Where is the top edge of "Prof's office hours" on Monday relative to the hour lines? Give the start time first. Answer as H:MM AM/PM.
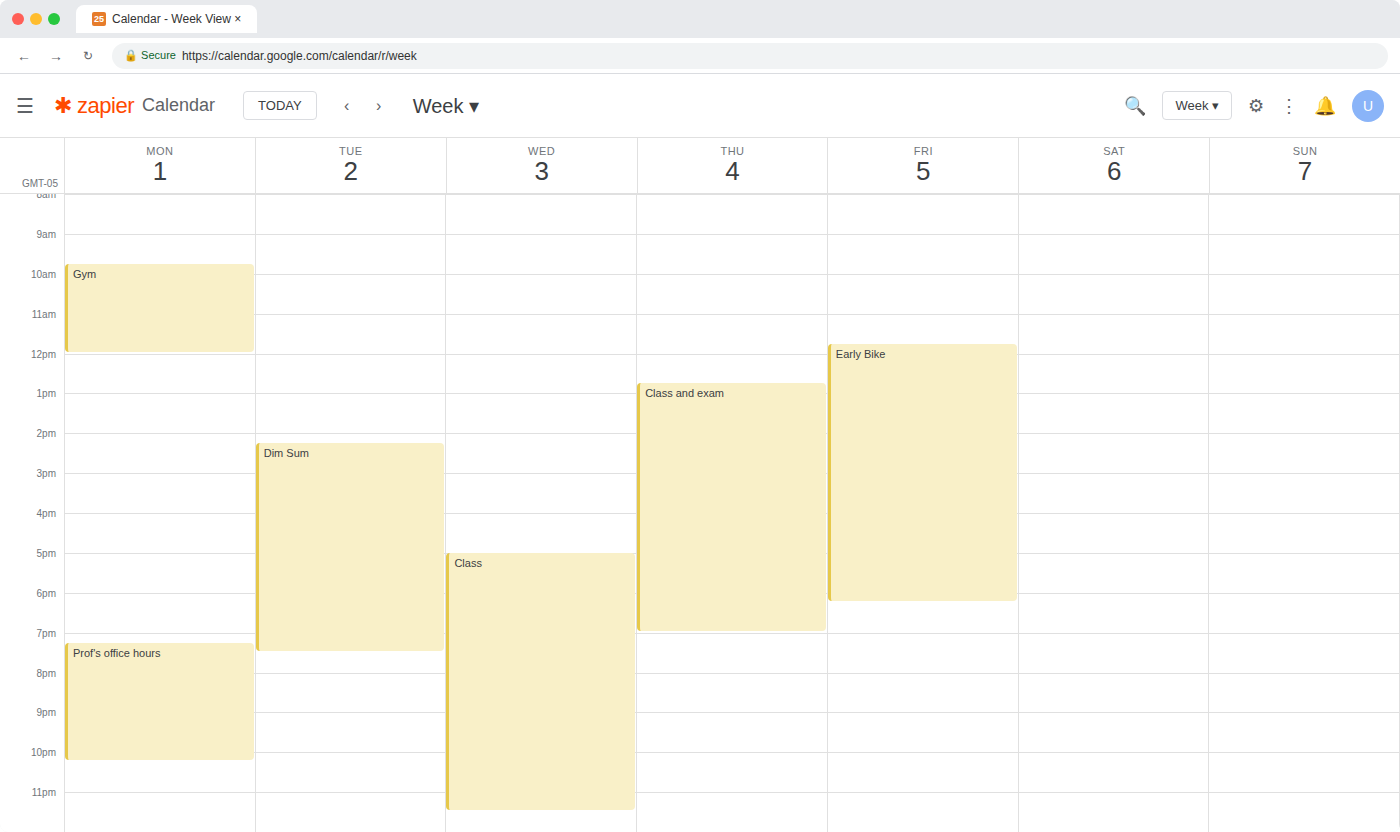
7:15 PM -- neither: a quarter of the way from the 7 PM line to the 8 PM line.